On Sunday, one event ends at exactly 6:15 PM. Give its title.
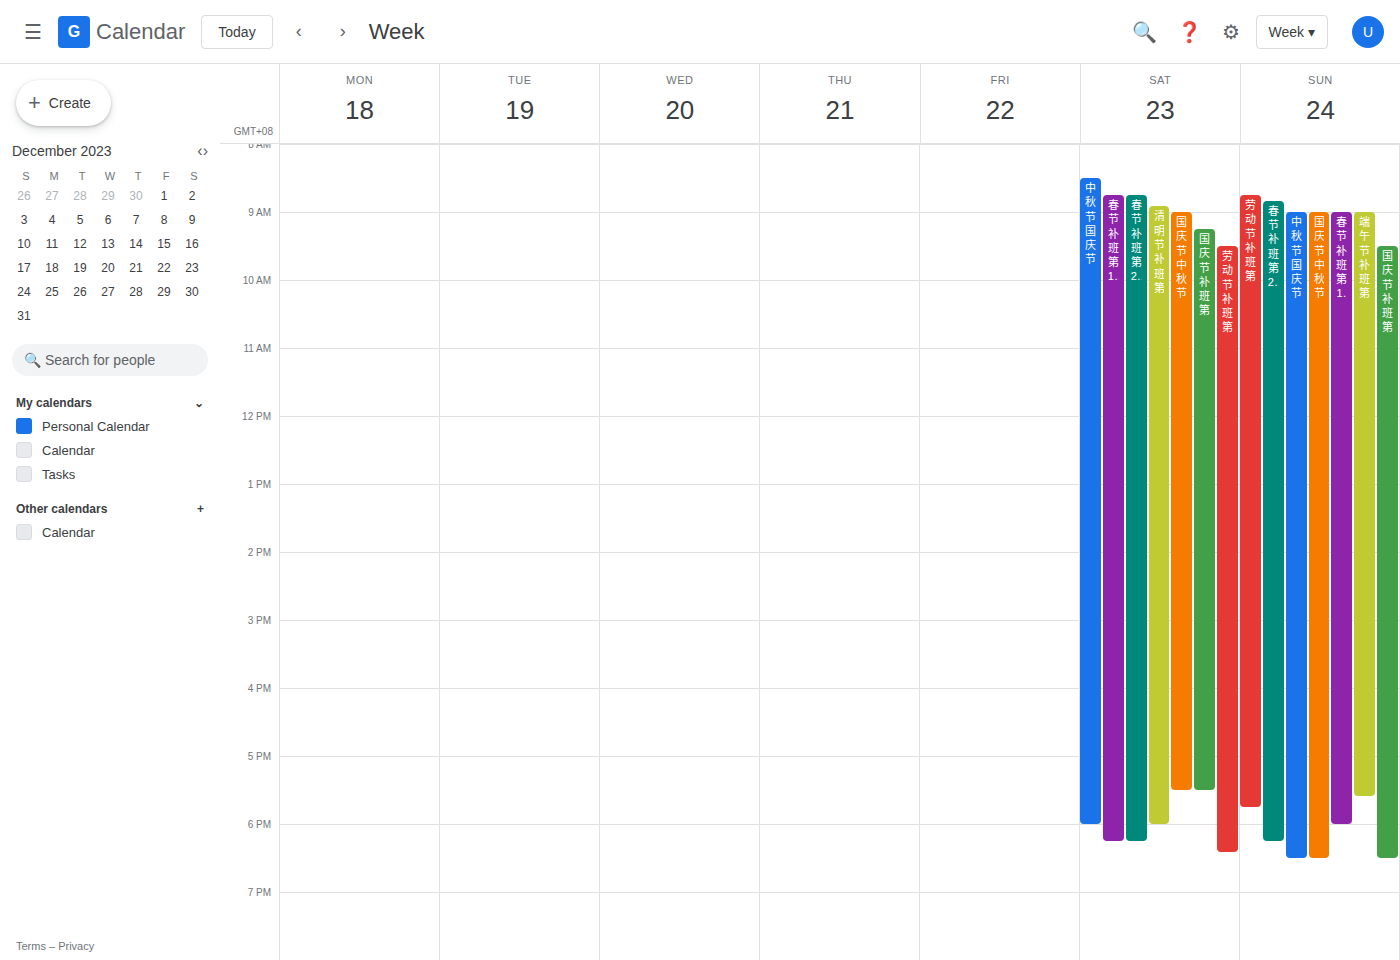
"春节 补班 第2天/共2天"